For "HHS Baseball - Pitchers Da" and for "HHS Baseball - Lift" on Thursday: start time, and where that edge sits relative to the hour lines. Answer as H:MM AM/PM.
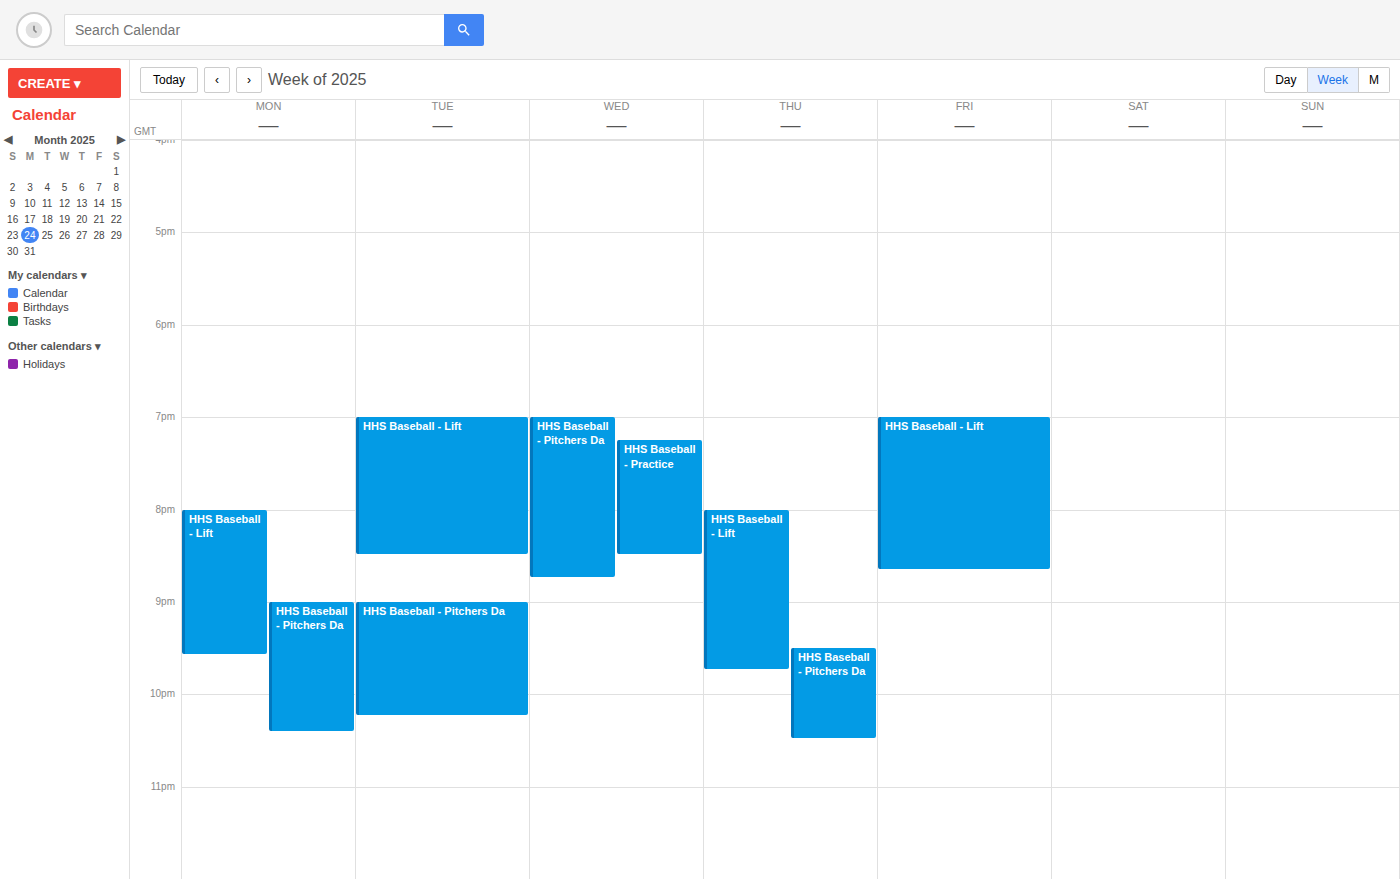
"HHS Baseball - Pitchers Da": 9:30 PM, halfway between the 9 PM and 10 PM lines. "HHS Baseball - Lift": 8:00 PM, exactly on the 8 PM line.